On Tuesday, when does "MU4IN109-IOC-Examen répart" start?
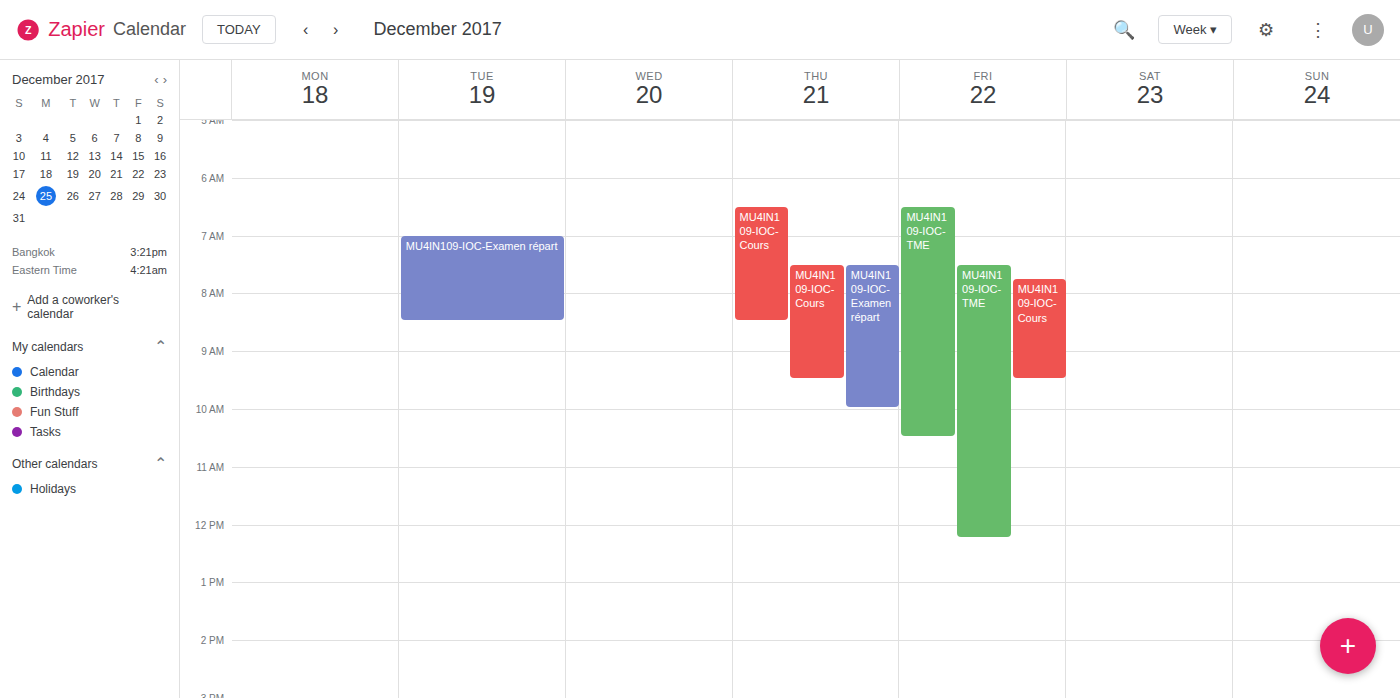
7:00 AM